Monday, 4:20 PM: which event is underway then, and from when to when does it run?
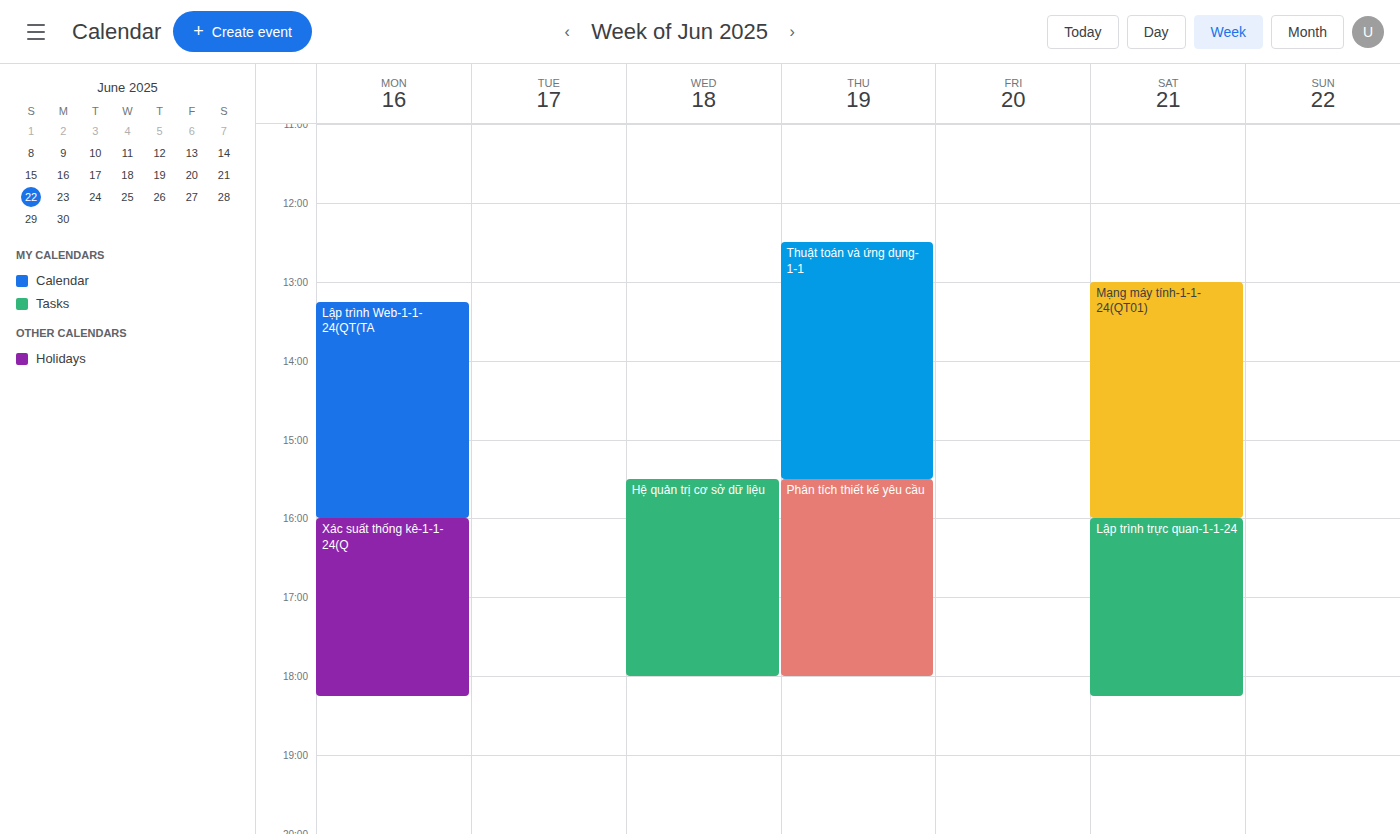
"Xác suất thống kê-1-1-24(Q", 4:00 PM to 6:15 PM